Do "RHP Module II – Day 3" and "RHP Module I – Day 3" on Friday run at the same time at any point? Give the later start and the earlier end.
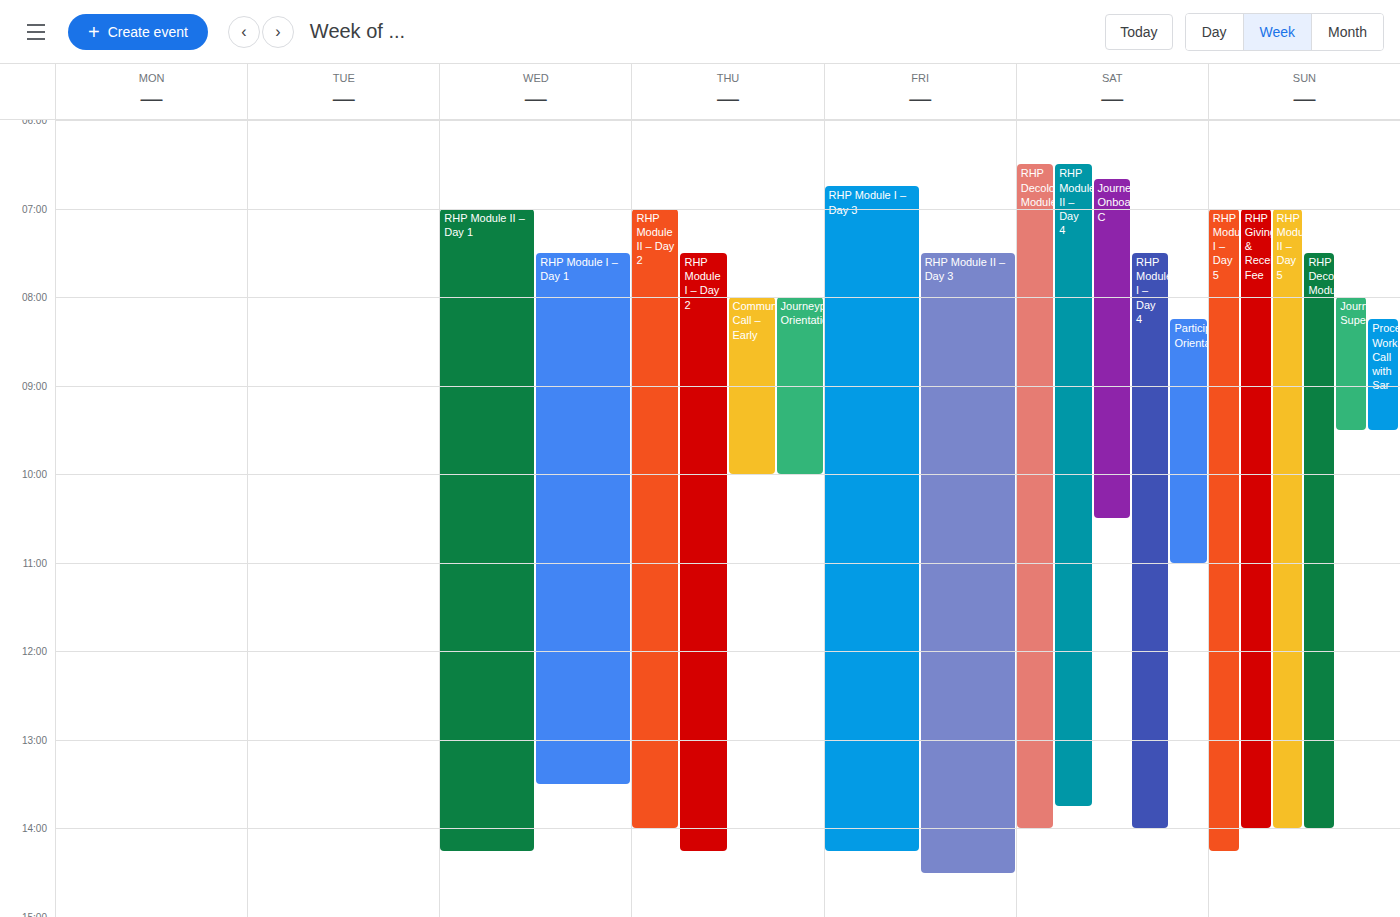
"RHP Module II – Day 3" starts at 7:30 AM, before "RHP Module I – Day 3" ends at 2:15 PM -- they overlap.